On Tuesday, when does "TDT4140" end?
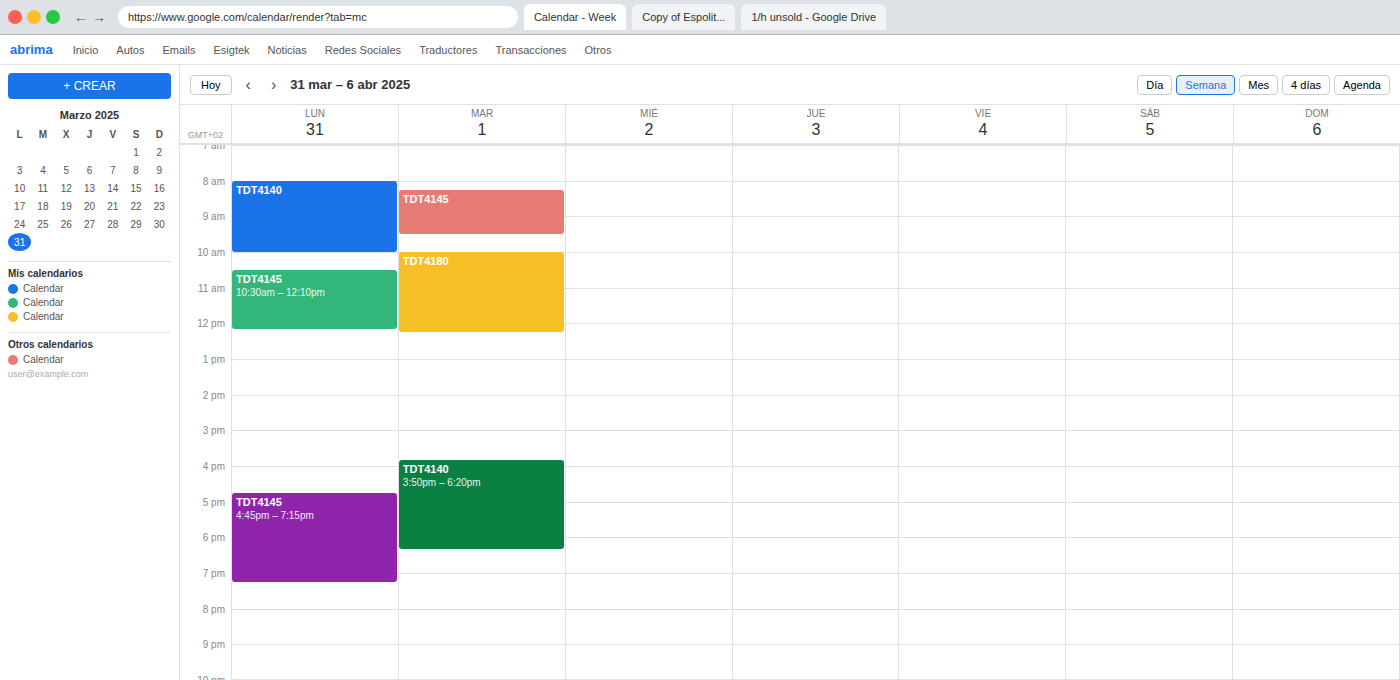
6:20 PM